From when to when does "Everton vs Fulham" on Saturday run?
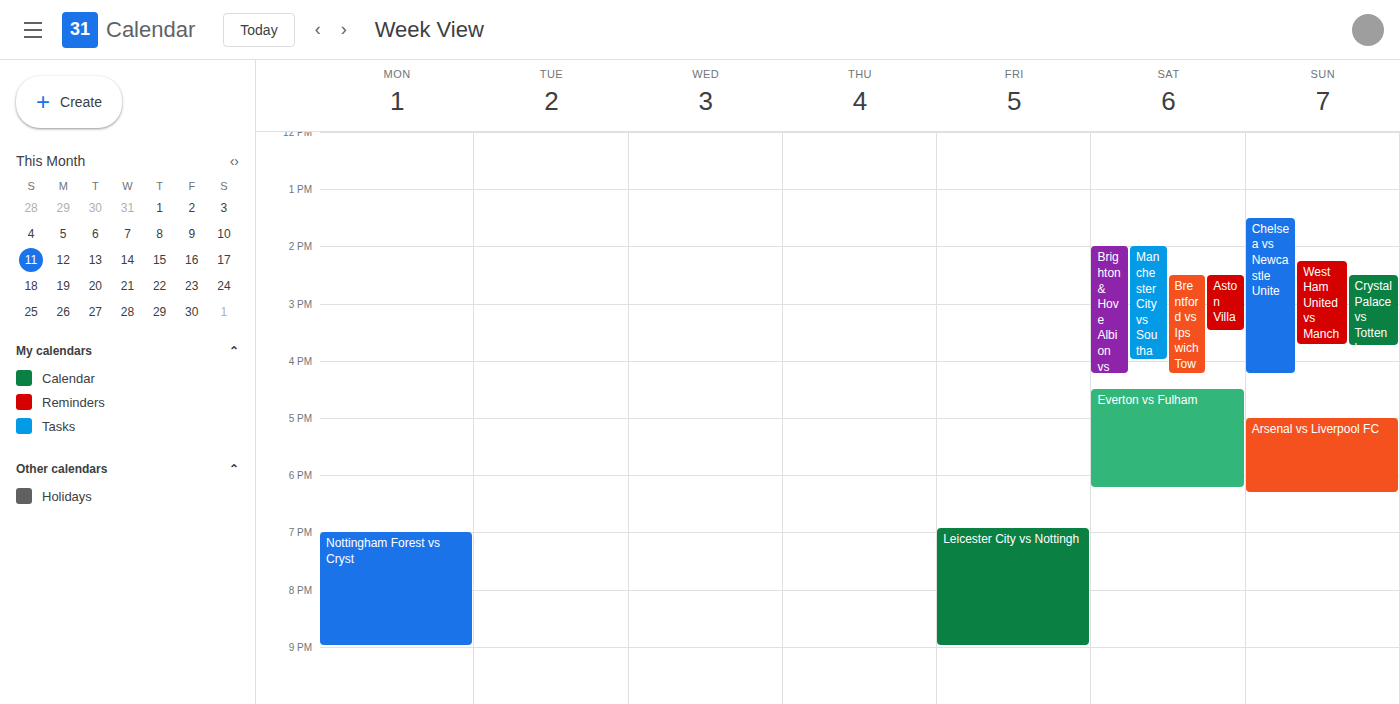
4:30 PM to 6:15 PM